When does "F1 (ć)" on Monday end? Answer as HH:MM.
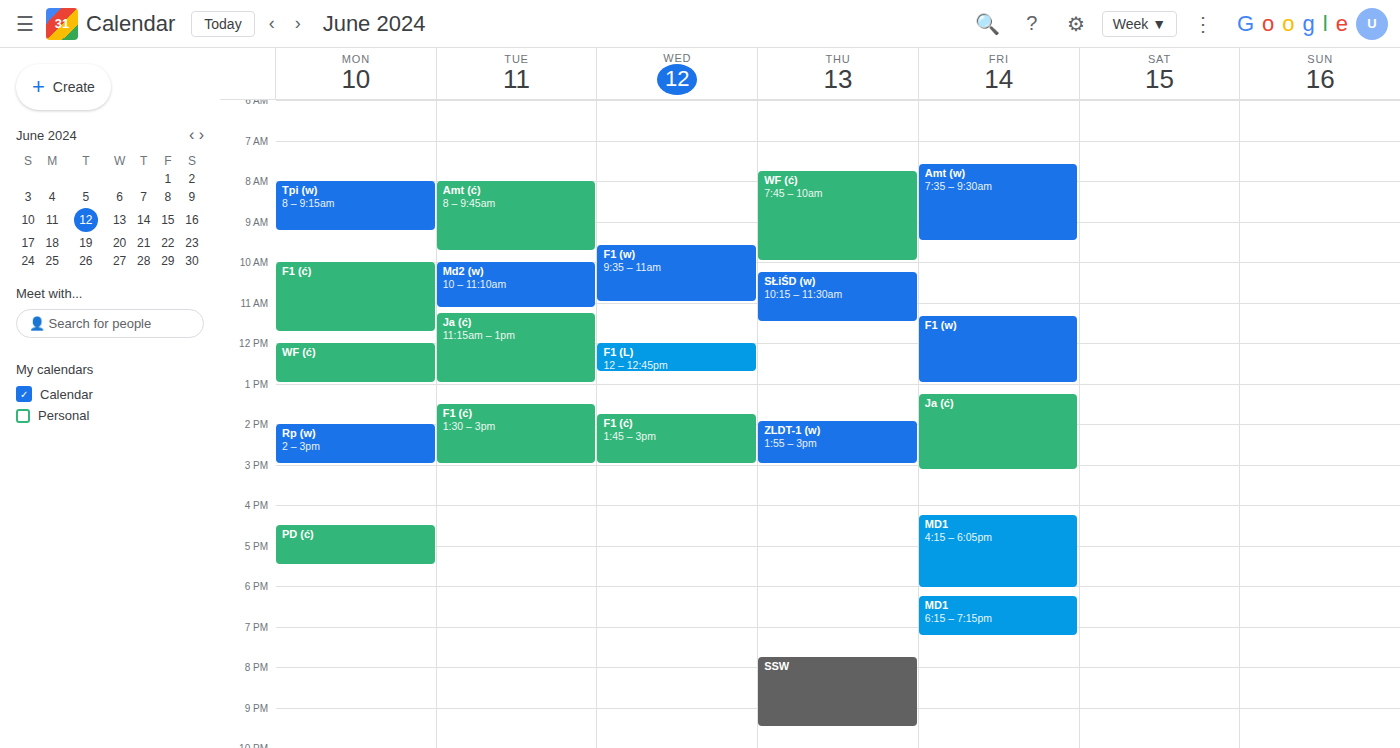
11:45